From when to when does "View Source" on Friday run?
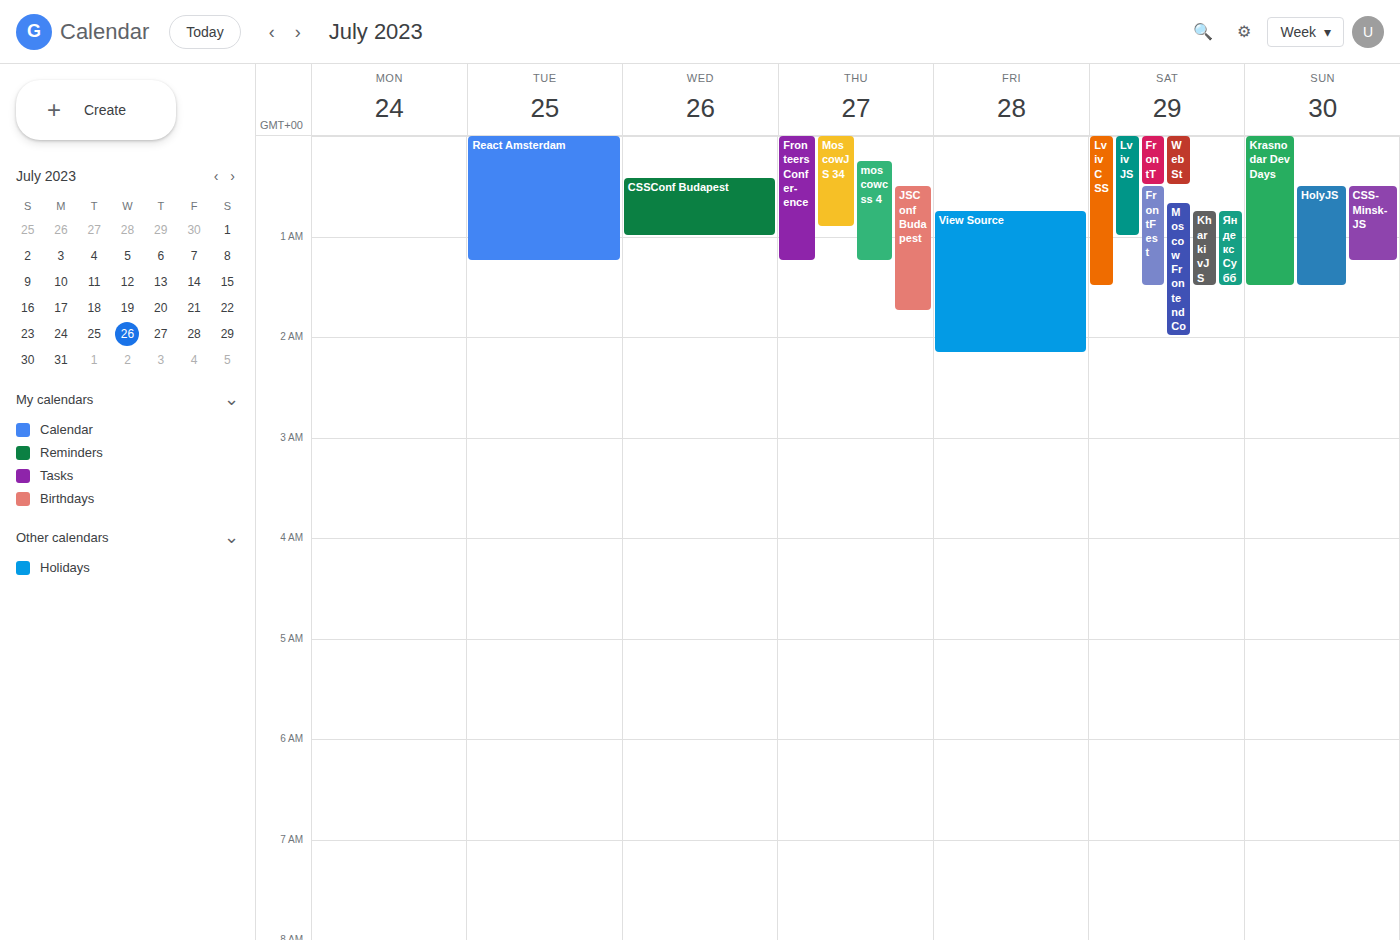
12:45 AM to 2:10 AM